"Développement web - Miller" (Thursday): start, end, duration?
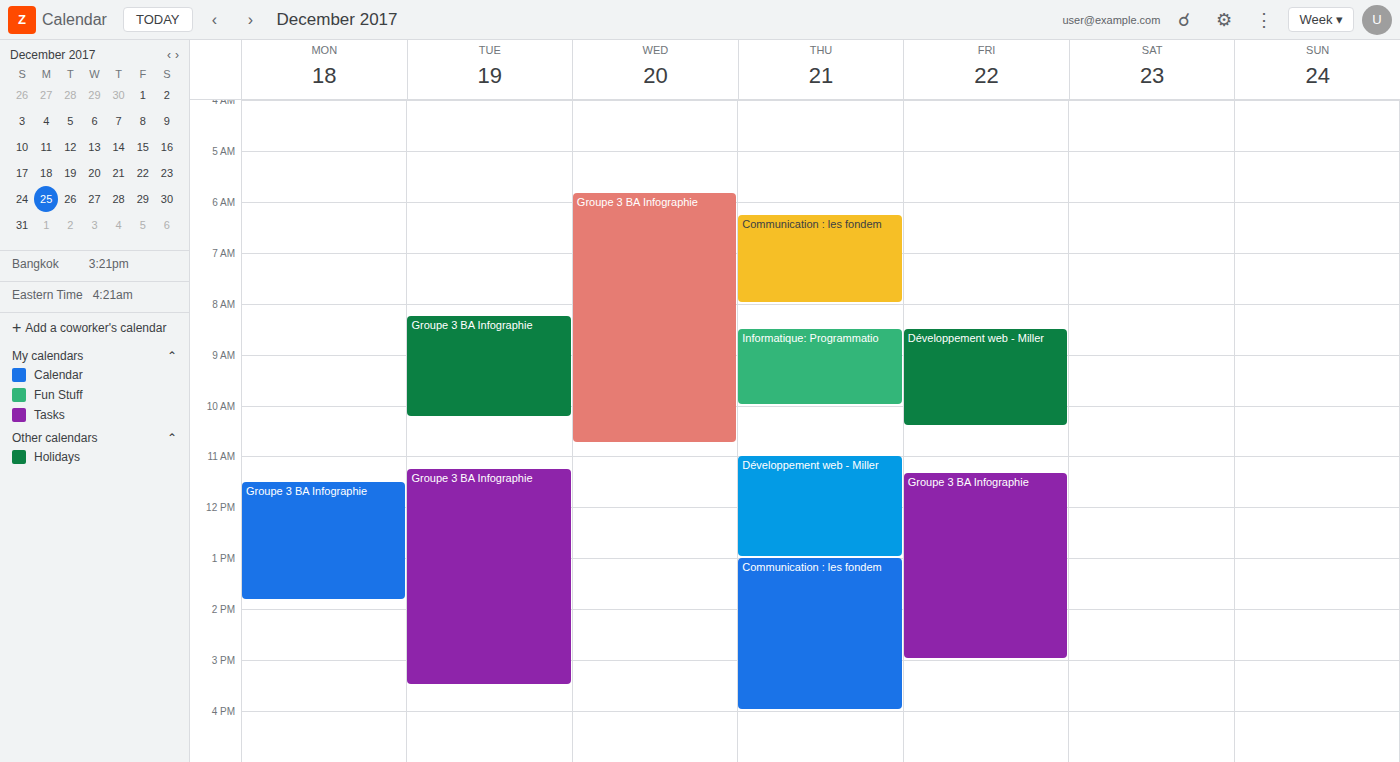
11:00 AM to 1:00 PM, 2 hours